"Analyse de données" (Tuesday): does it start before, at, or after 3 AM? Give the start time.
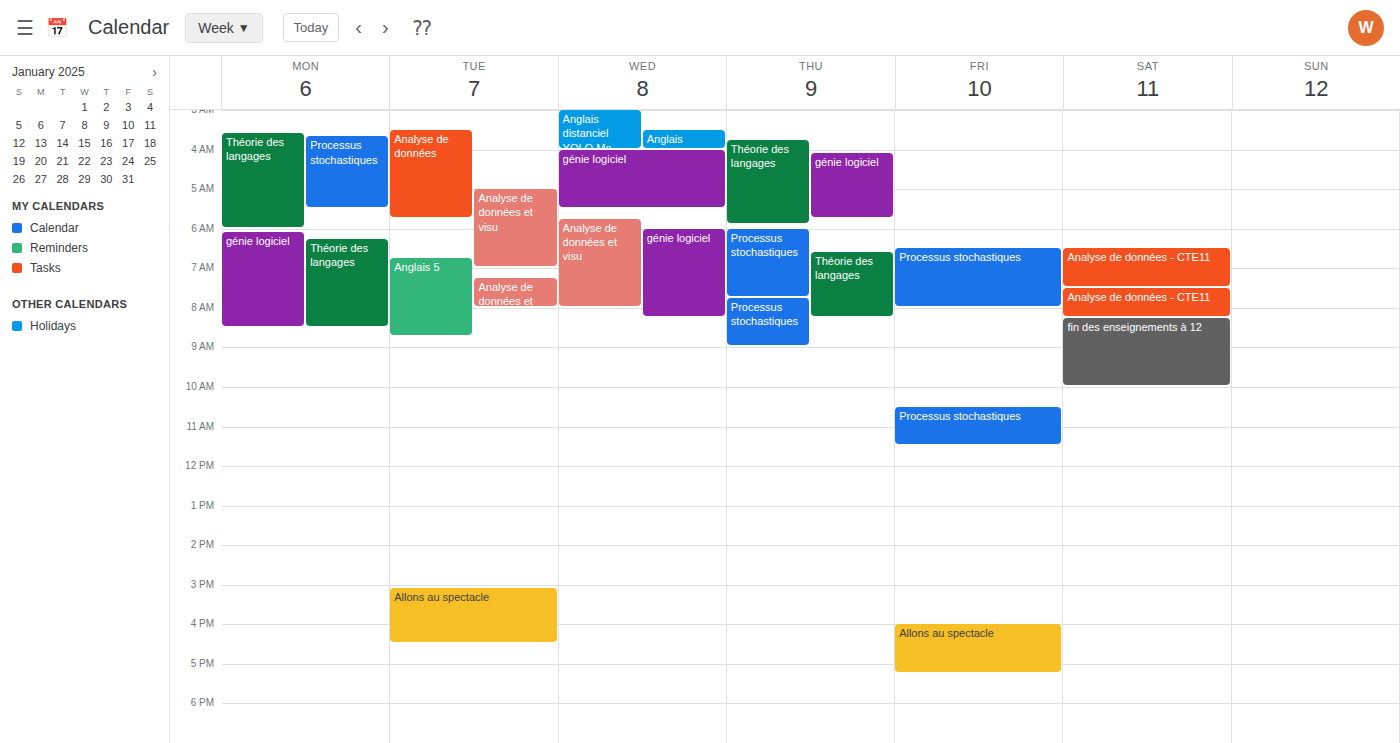
3:30 AM -- after 3 AM, 30 minutes below the 3 AM line.